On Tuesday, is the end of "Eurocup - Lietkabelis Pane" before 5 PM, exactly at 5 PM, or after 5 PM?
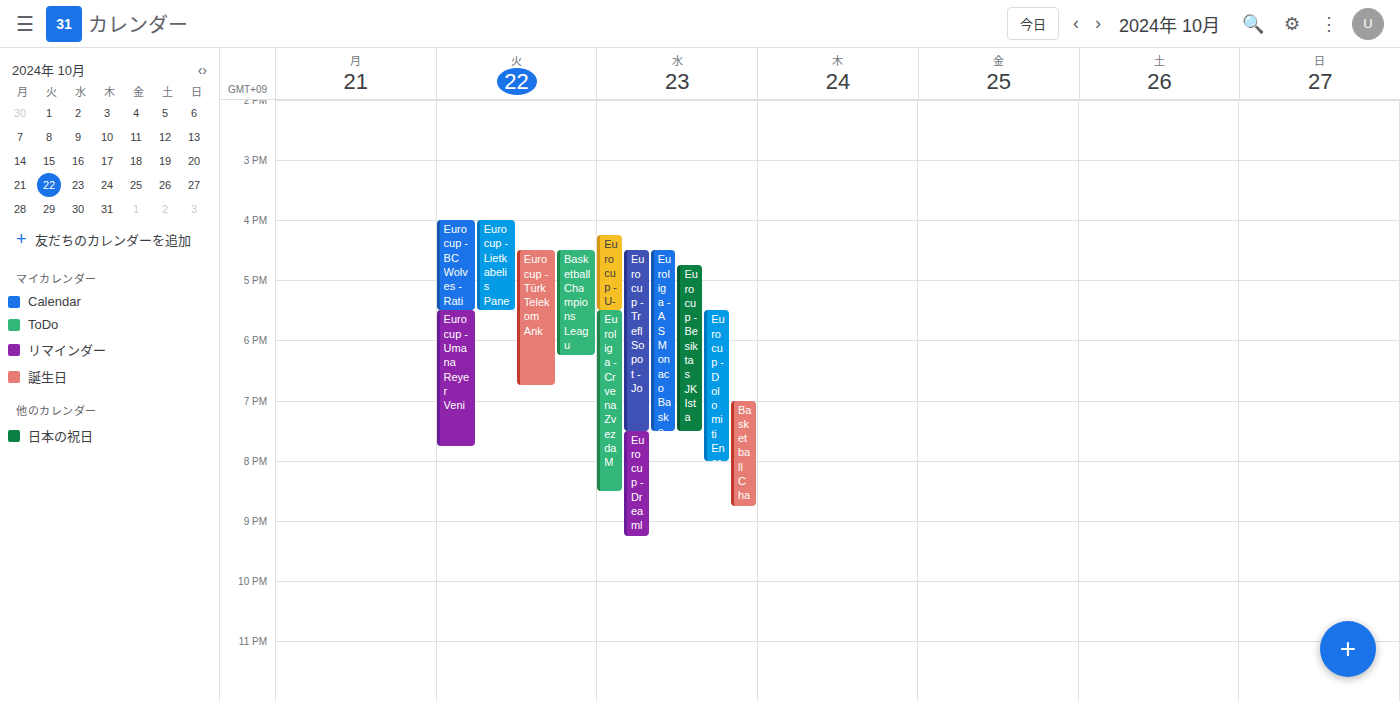
5:30 PM -- after 5 PM, 30 minutes below the 5 PM line.